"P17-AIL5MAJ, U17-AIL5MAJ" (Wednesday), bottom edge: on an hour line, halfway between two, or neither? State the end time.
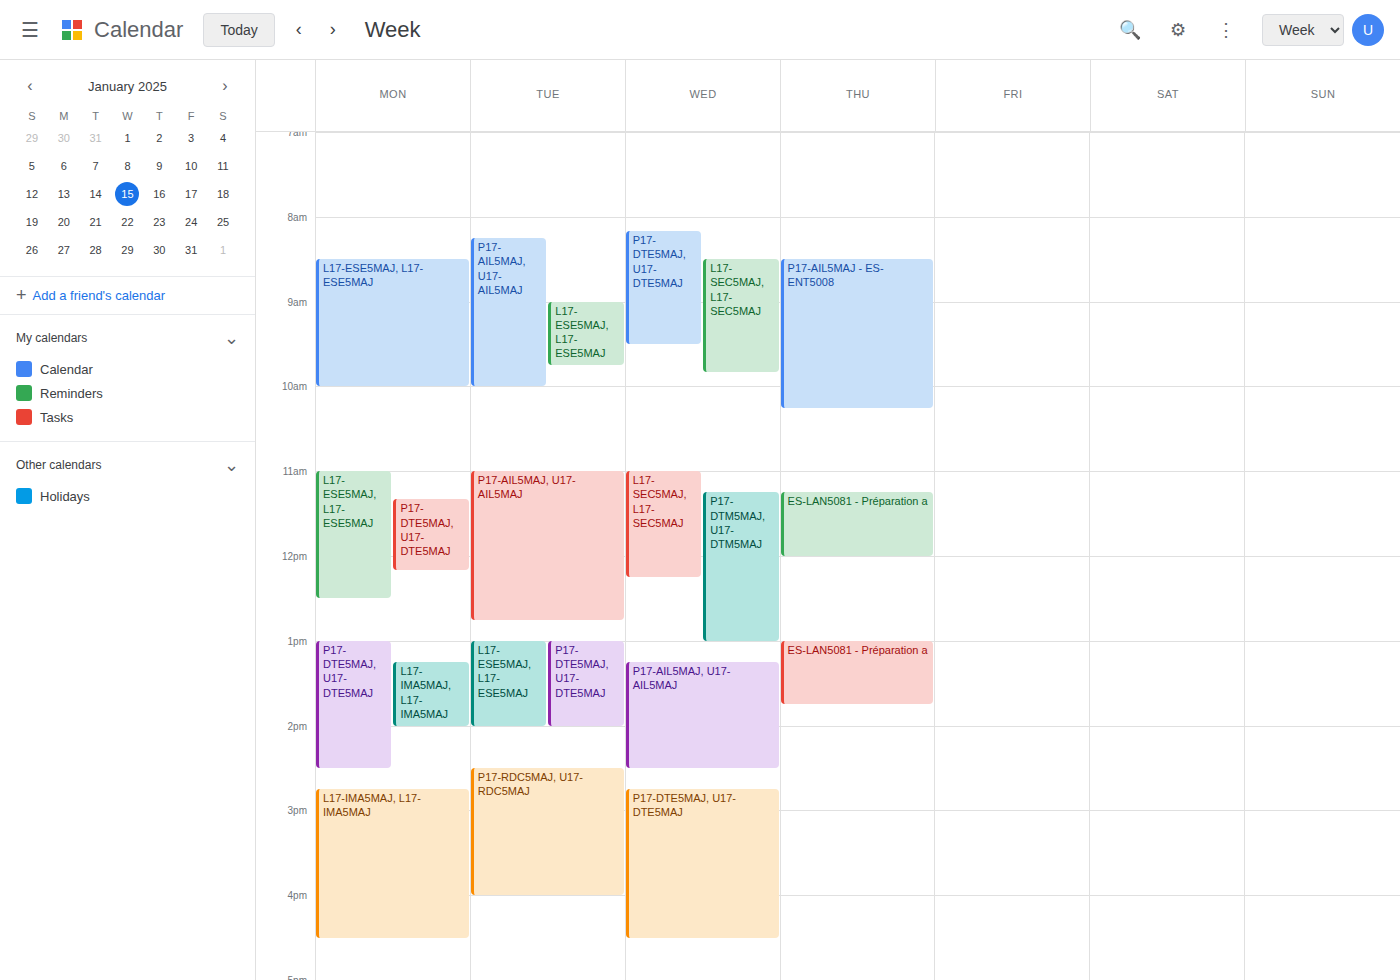
2:30 PM -- halfway between the 2 PM and 3 PM lines.